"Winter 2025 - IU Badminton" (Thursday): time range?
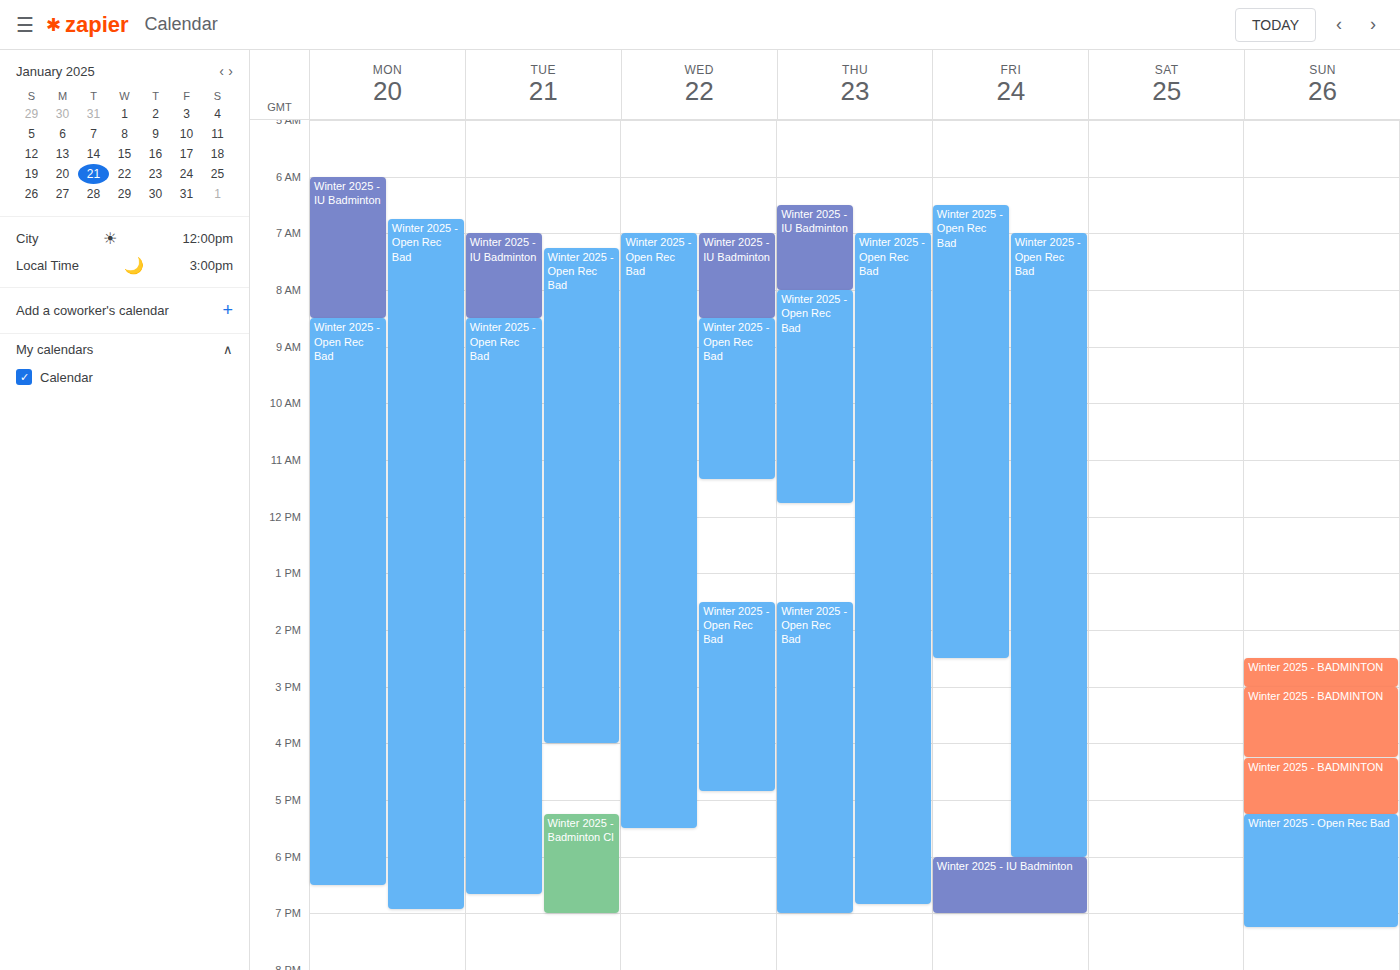
6:30 AM to 8:00 AM